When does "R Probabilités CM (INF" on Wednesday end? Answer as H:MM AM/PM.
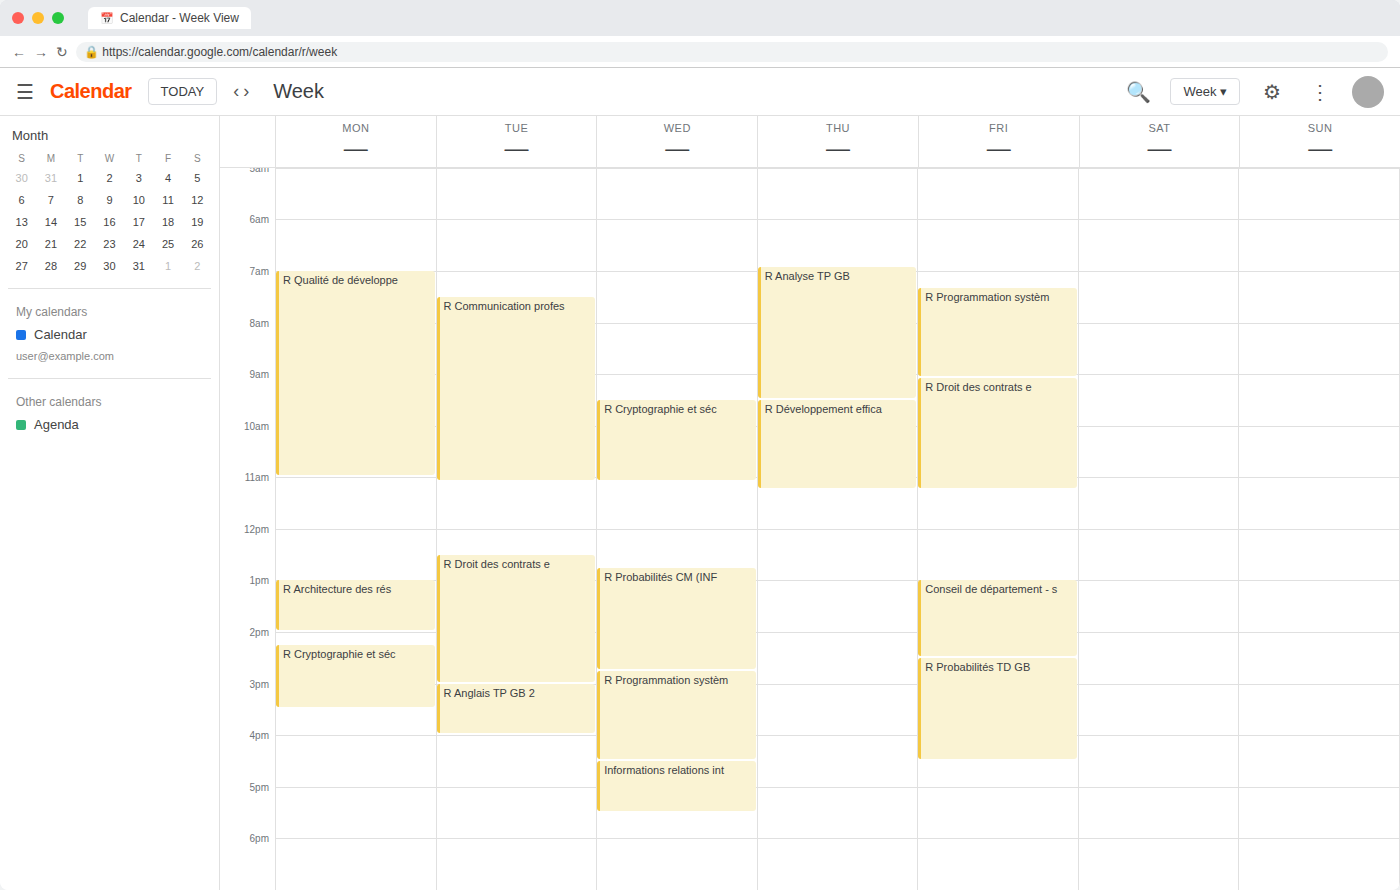
2:45 PM